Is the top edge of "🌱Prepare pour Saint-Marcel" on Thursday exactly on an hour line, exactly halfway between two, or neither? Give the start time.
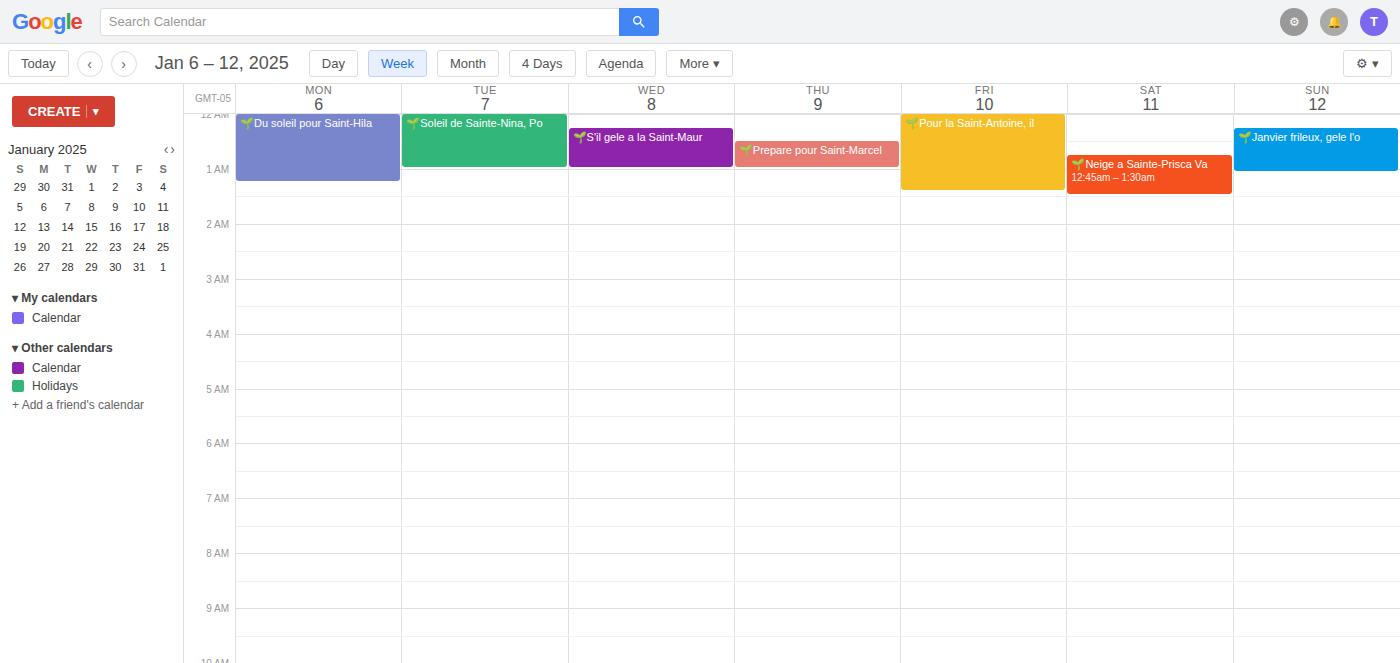
12:30 AM -- halfway between the 12 AM and 1 AM lines.